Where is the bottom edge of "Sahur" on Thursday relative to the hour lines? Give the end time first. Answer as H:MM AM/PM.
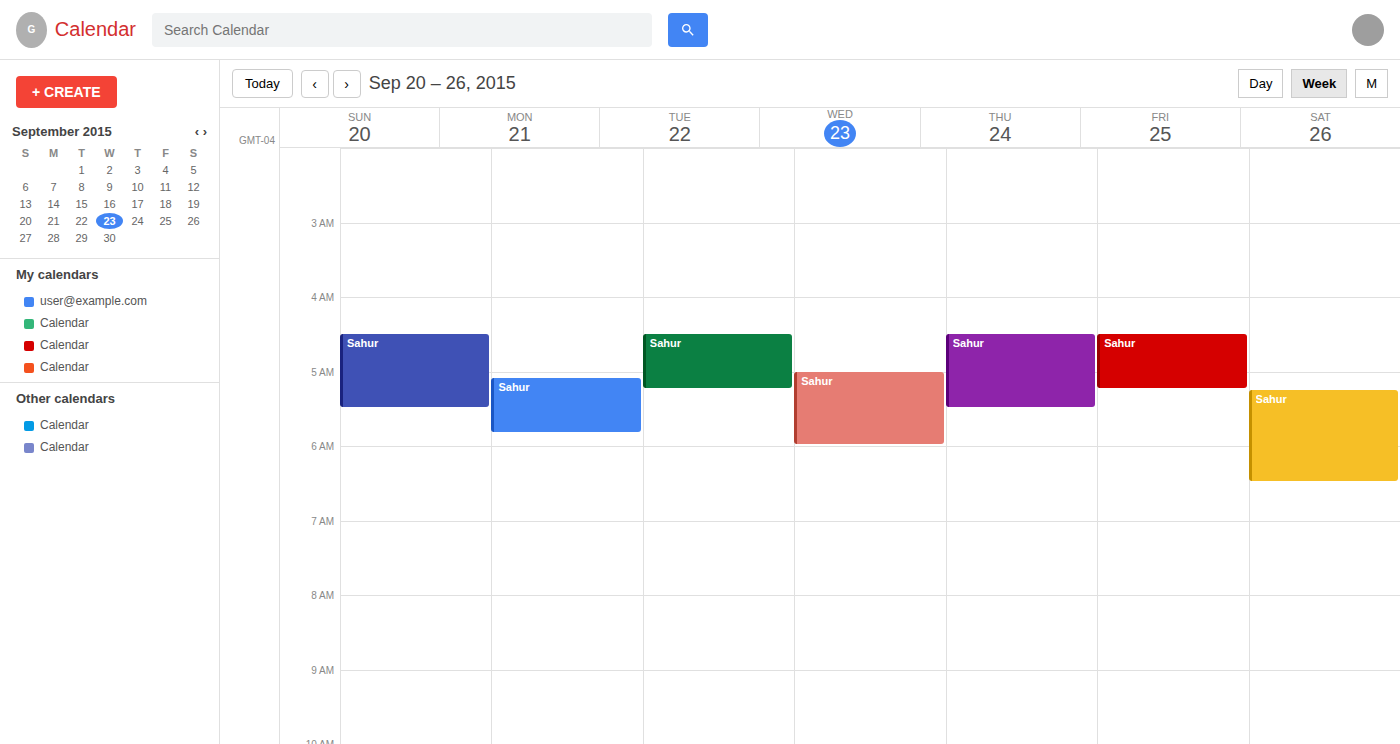
5:30 AM -- halfway between the 5 AM and 6 AM lines.